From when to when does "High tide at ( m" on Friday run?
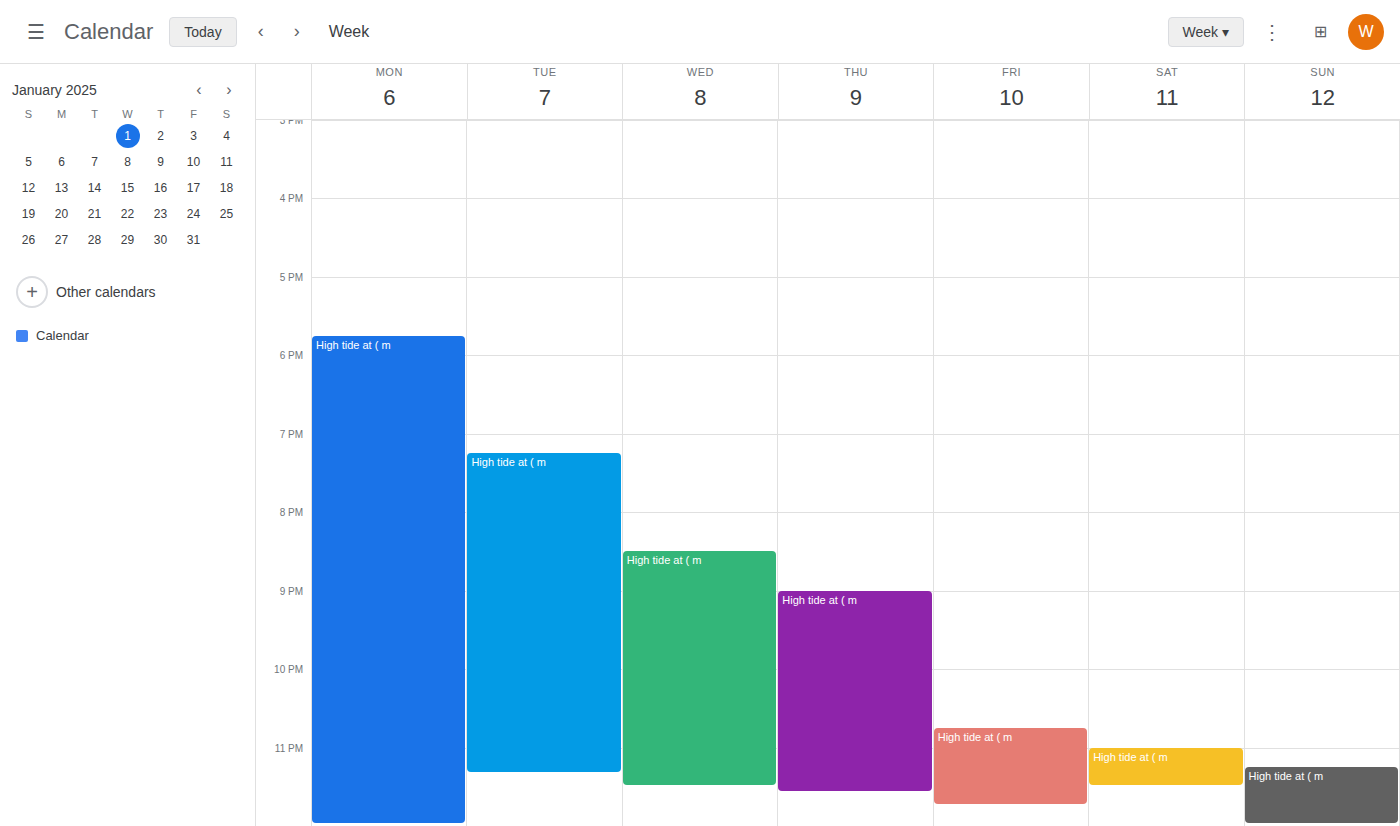
22:45 to 23:45